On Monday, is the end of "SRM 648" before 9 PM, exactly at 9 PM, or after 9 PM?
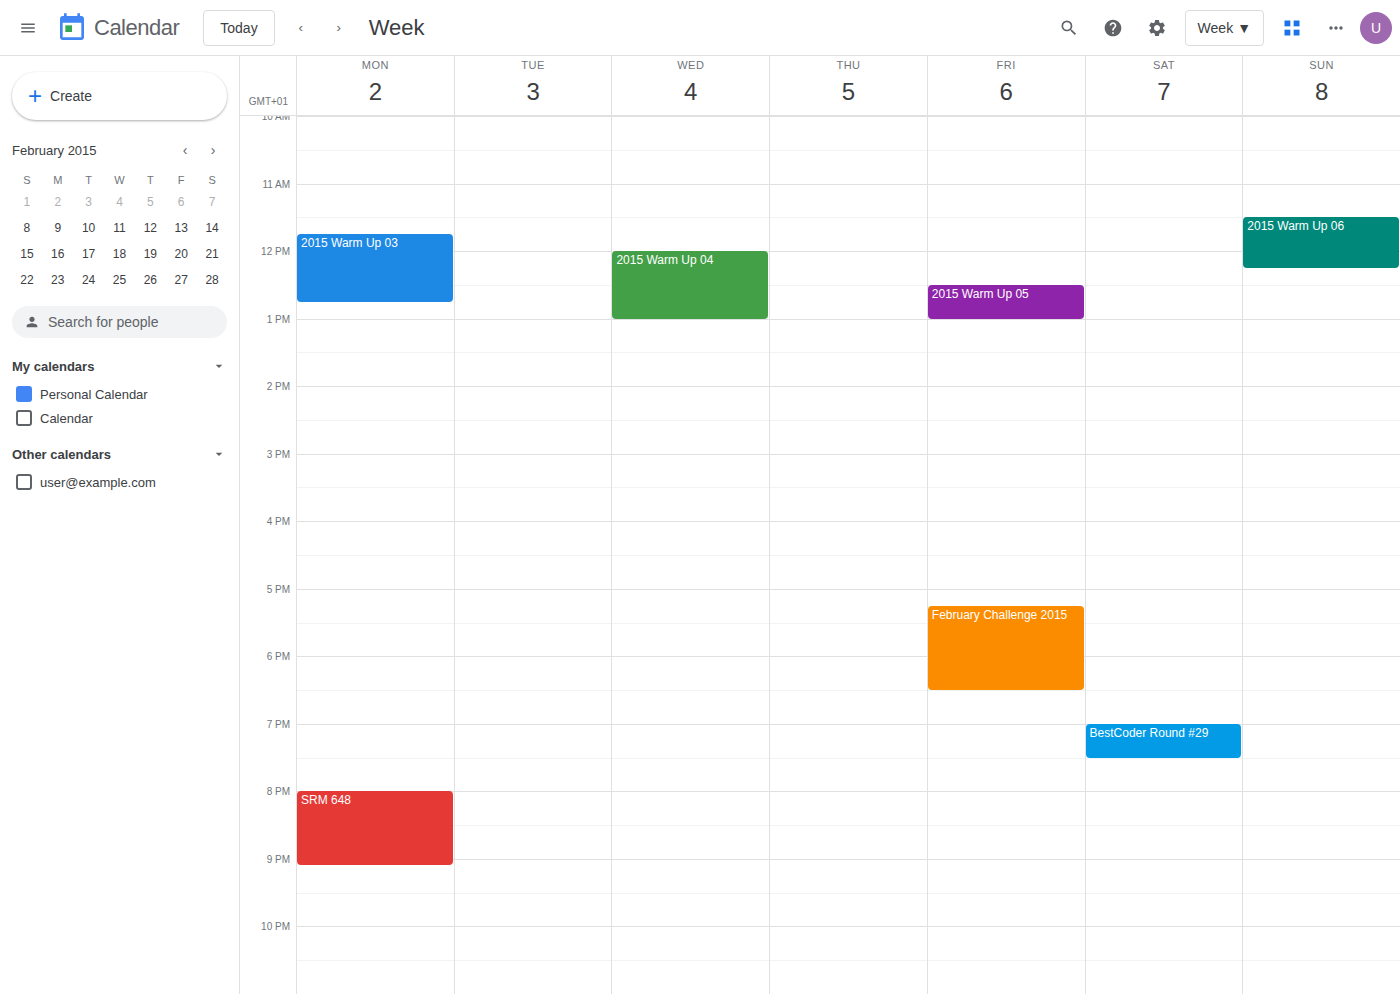
9:05 PM -- after 9 PM, 5 minutes below the 9 PM line.